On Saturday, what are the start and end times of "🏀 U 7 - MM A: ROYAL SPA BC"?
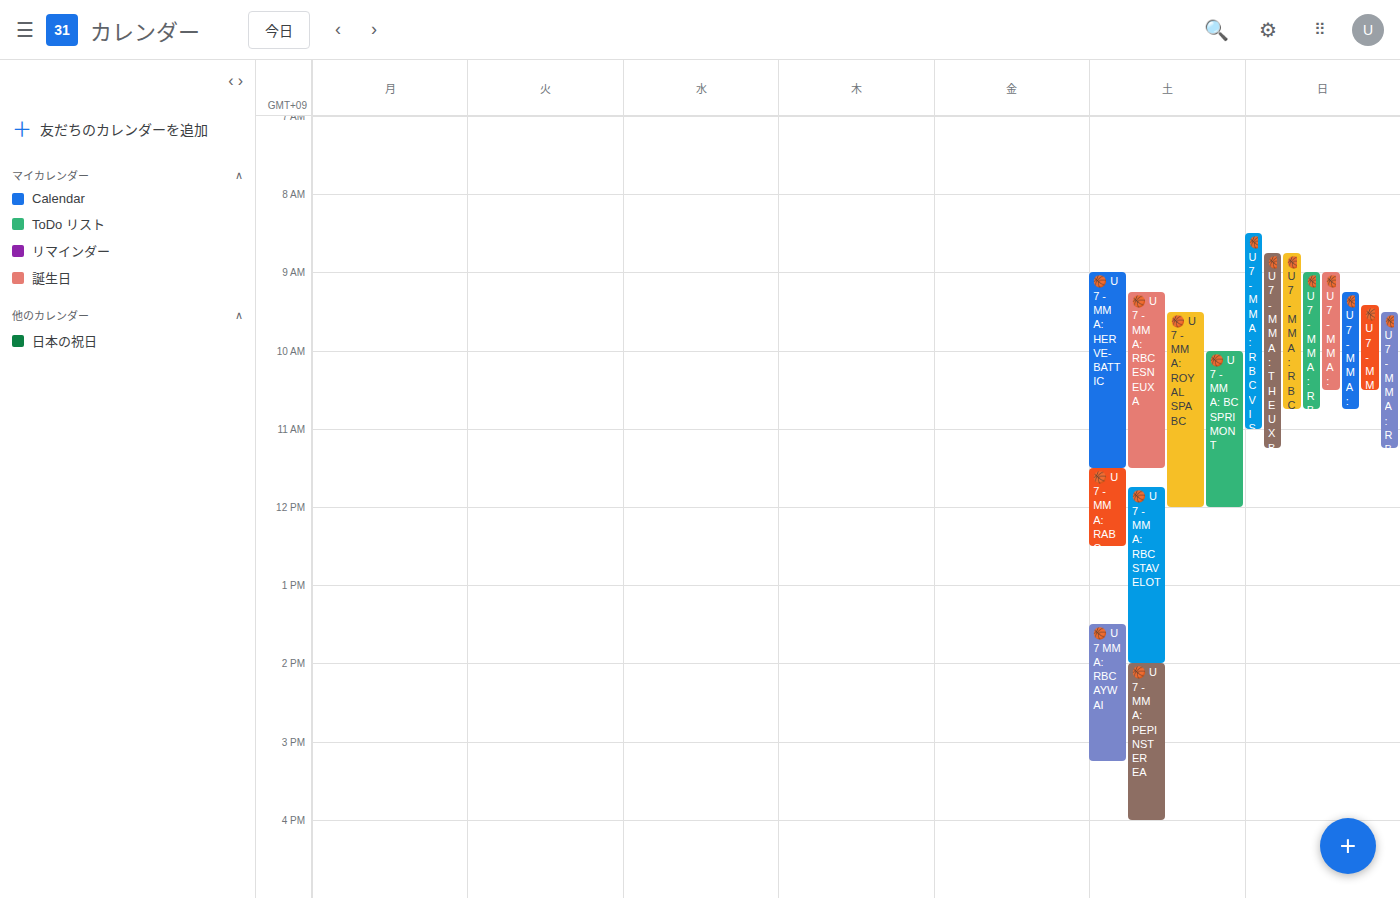
09:30 to 12:00